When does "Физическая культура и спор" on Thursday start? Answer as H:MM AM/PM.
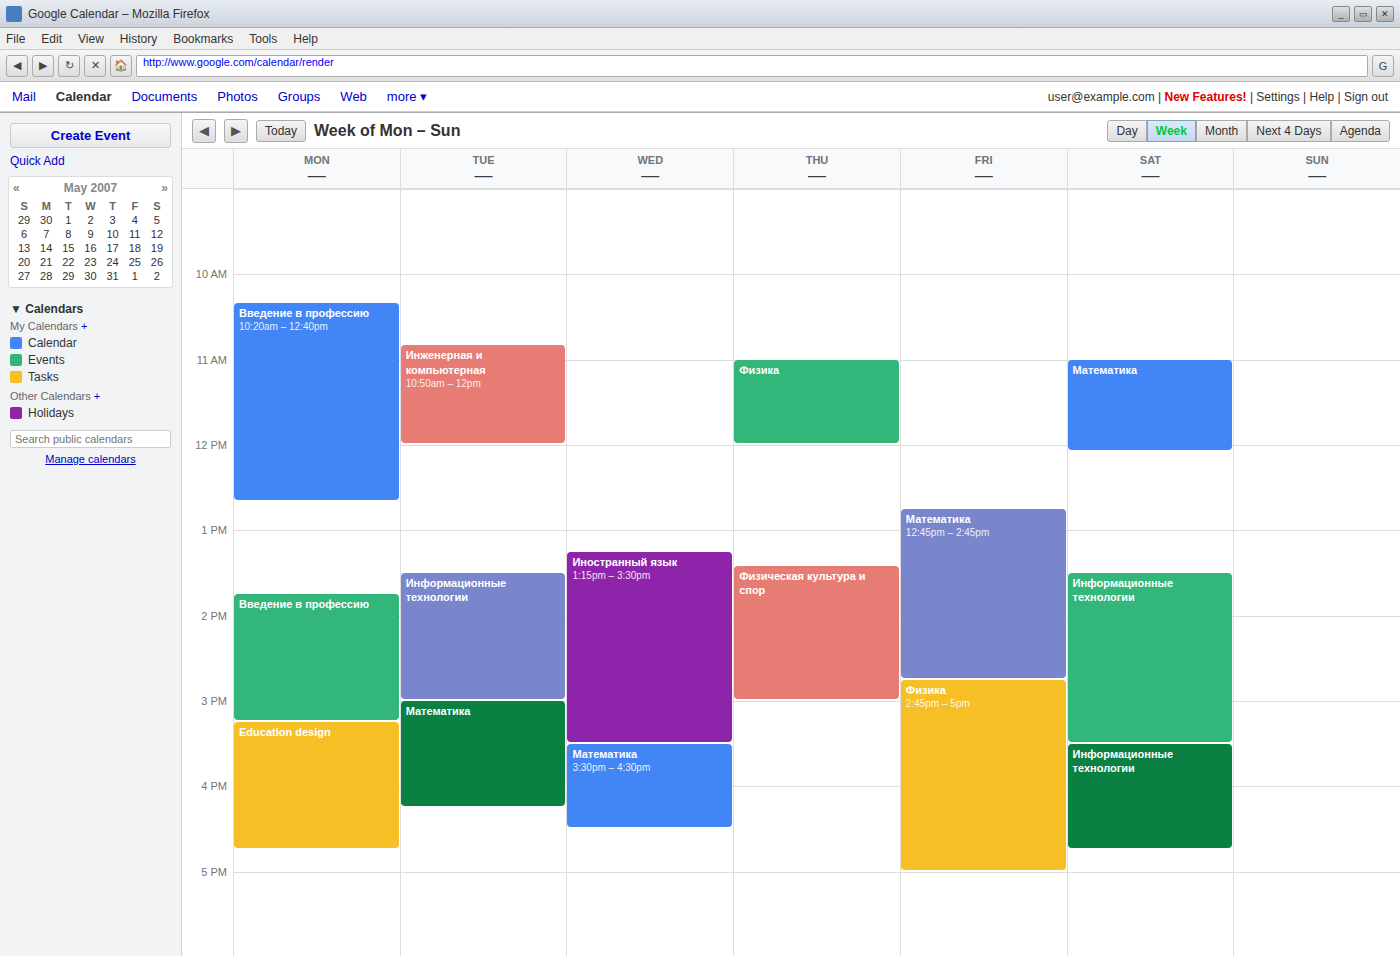
1:25 PM